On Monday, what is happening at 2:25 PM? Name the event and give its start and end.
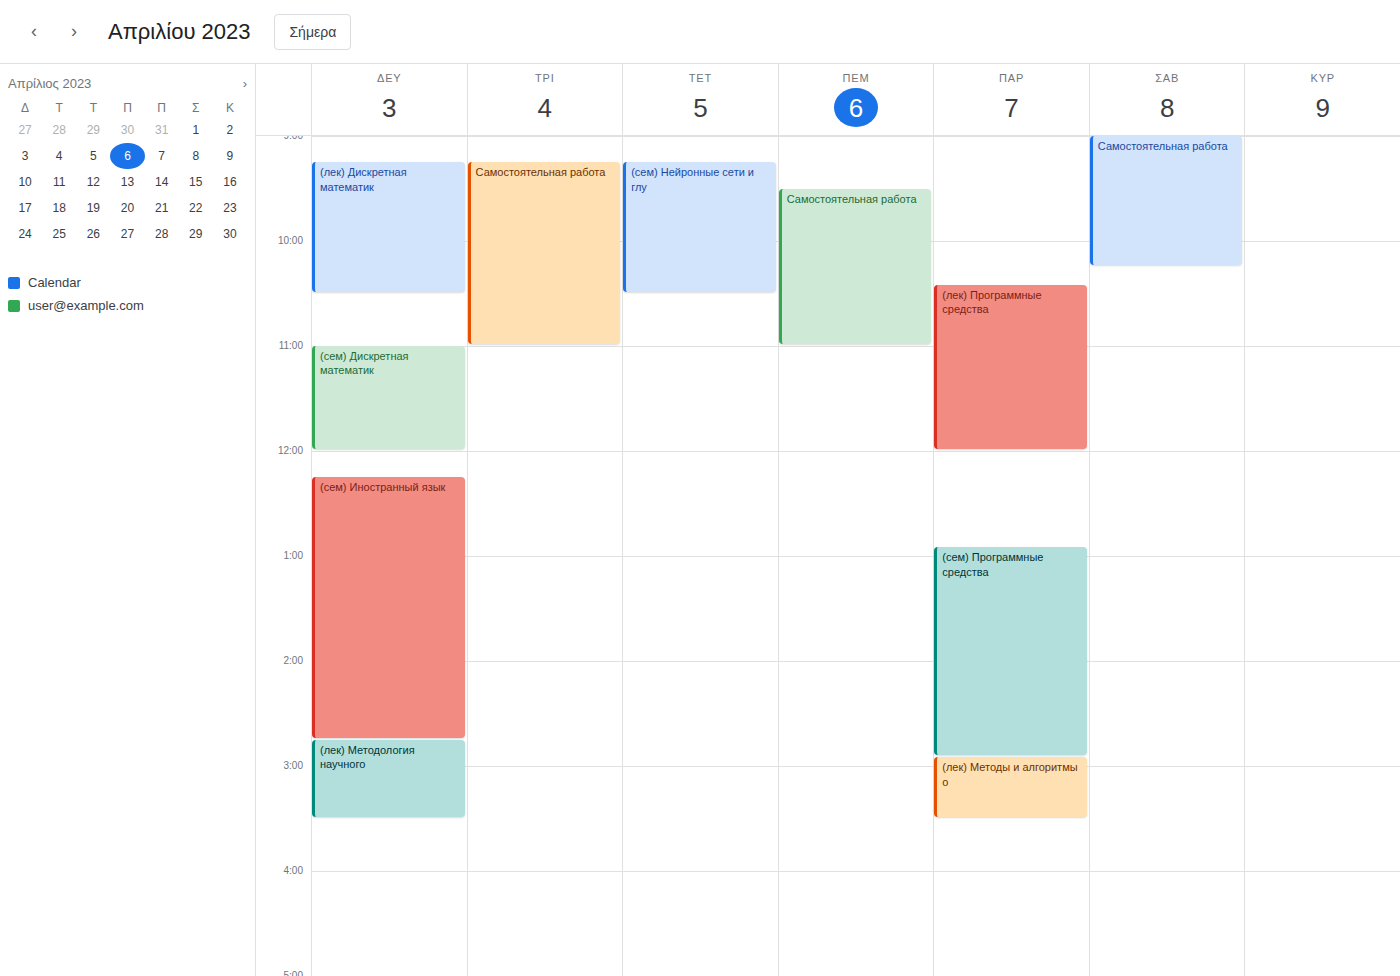
"(сем) Иностранный язык", 12:15 PM to 2:45 PM